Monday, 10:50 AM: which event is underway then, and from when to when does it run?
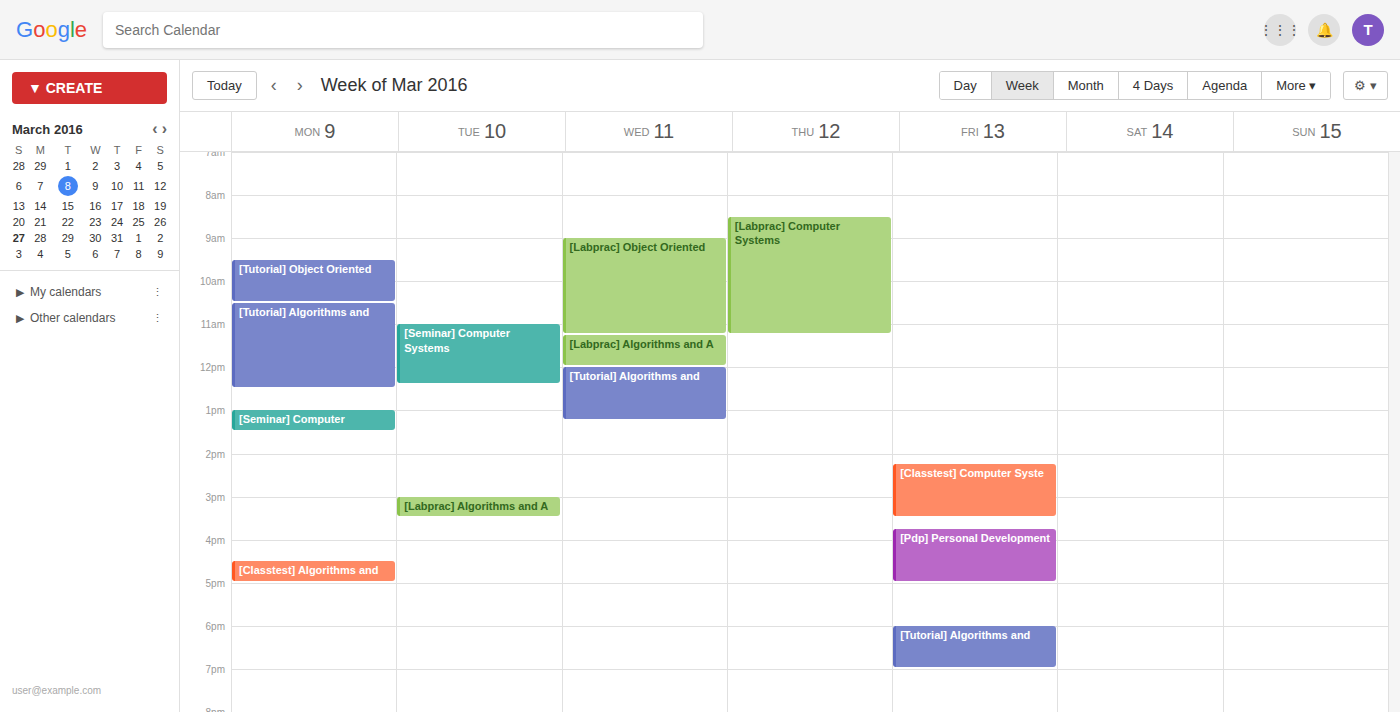
"[Tutorial] Algorithms and", 10:30 AM to 12:30 PM